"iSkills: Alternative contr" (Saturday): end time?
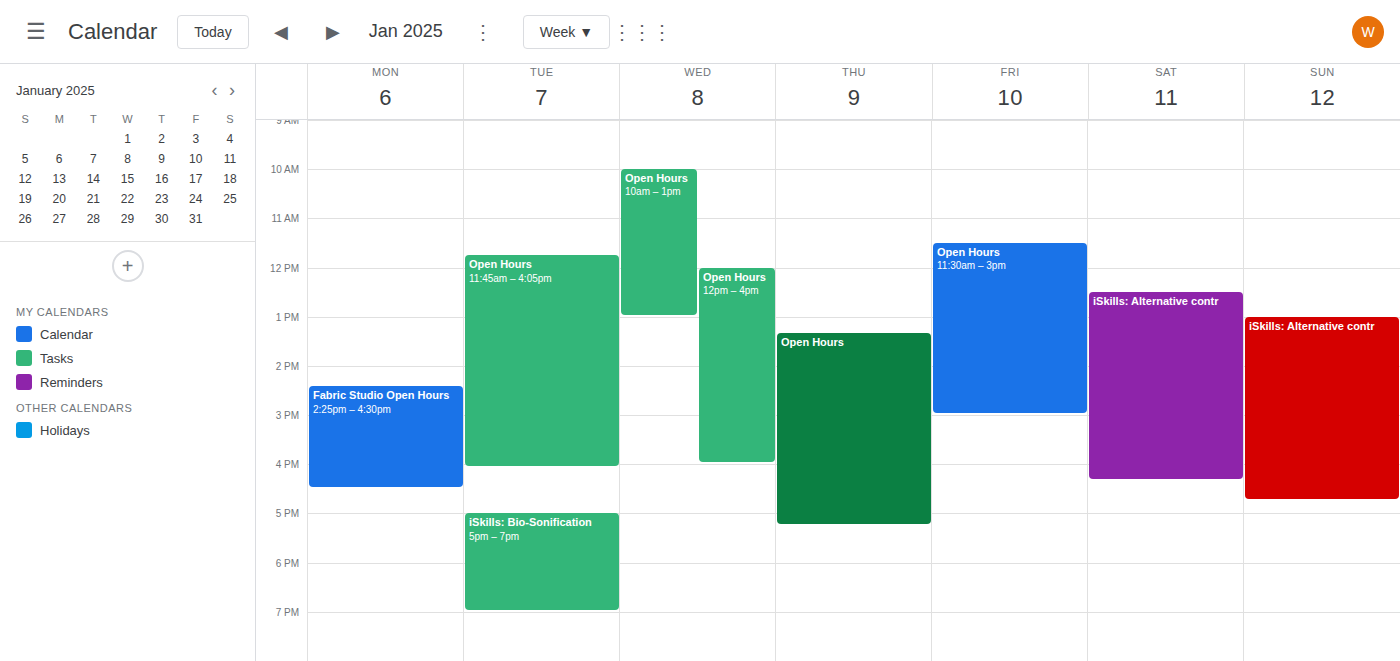
4:20 PM